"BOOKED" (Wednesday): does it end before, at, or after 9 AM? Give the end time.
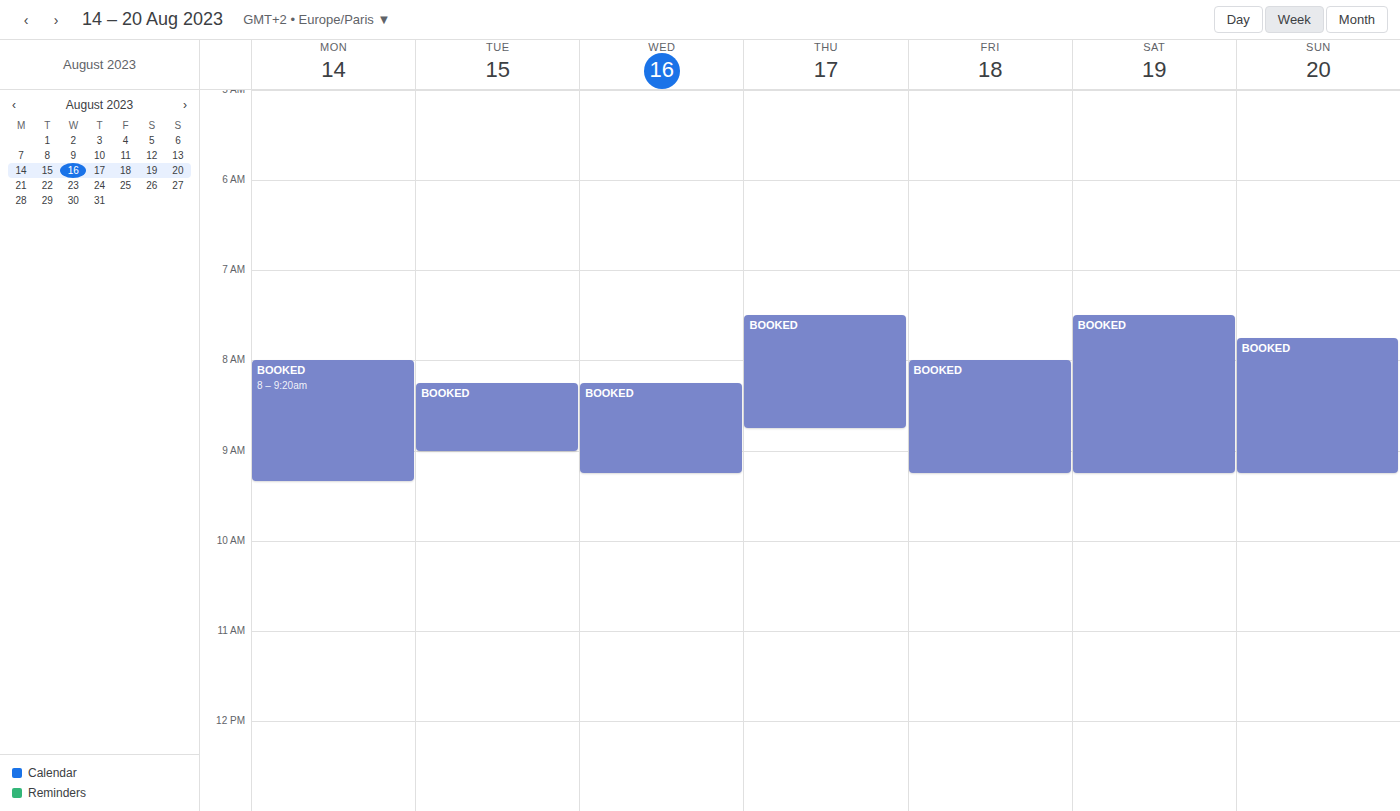
9:15 AM -- after 9 AM, 15 minutes below the 9 AM line.